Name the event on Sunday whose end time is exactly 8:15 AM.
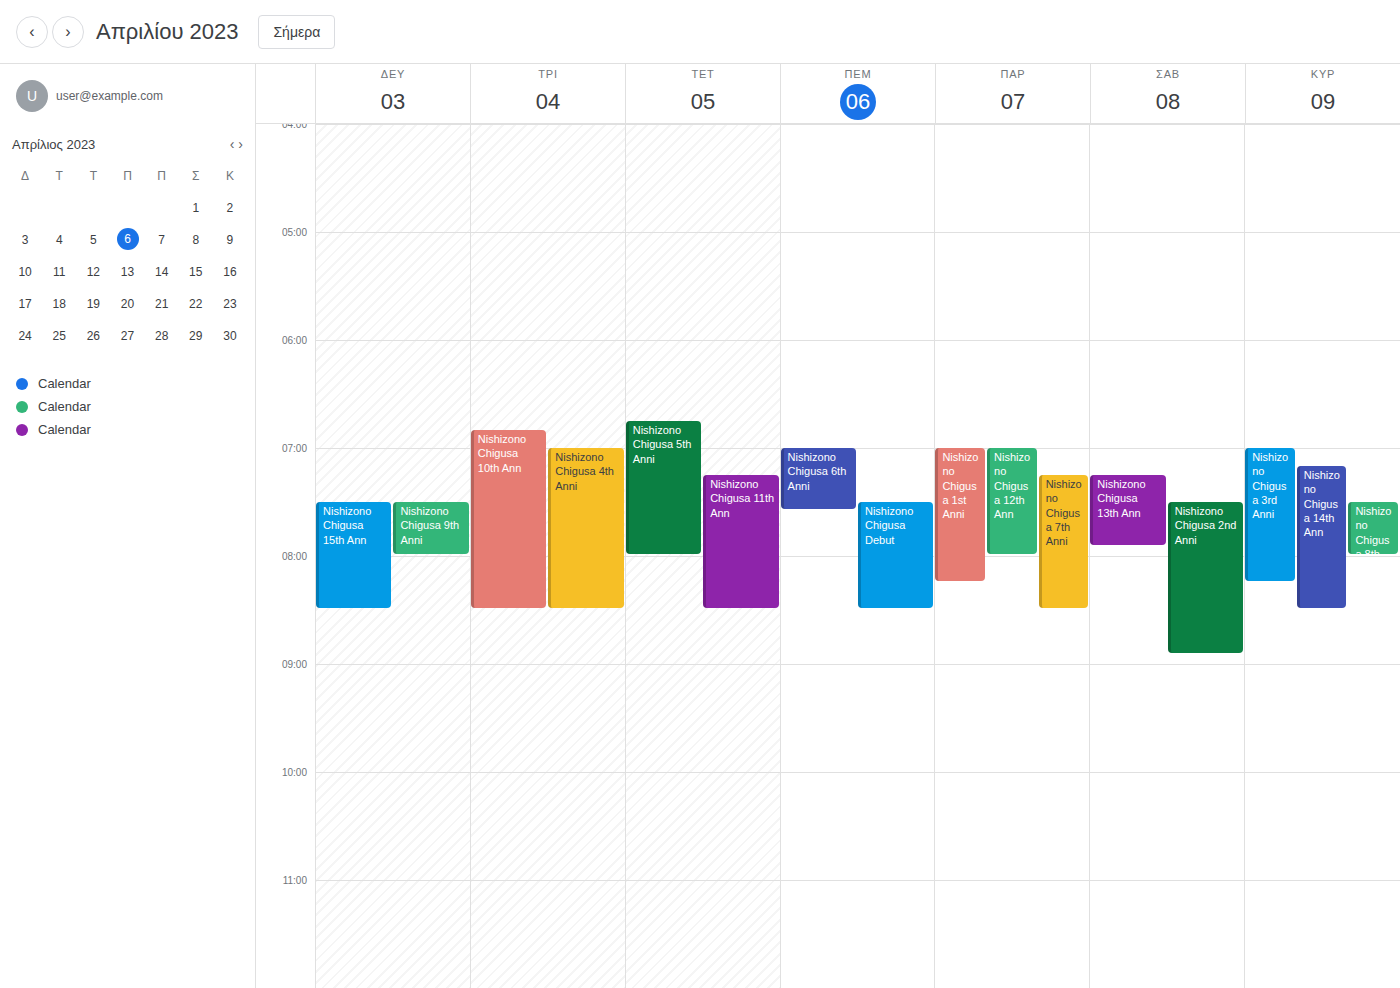
"Nishizono Chigusa 3rd Anni"